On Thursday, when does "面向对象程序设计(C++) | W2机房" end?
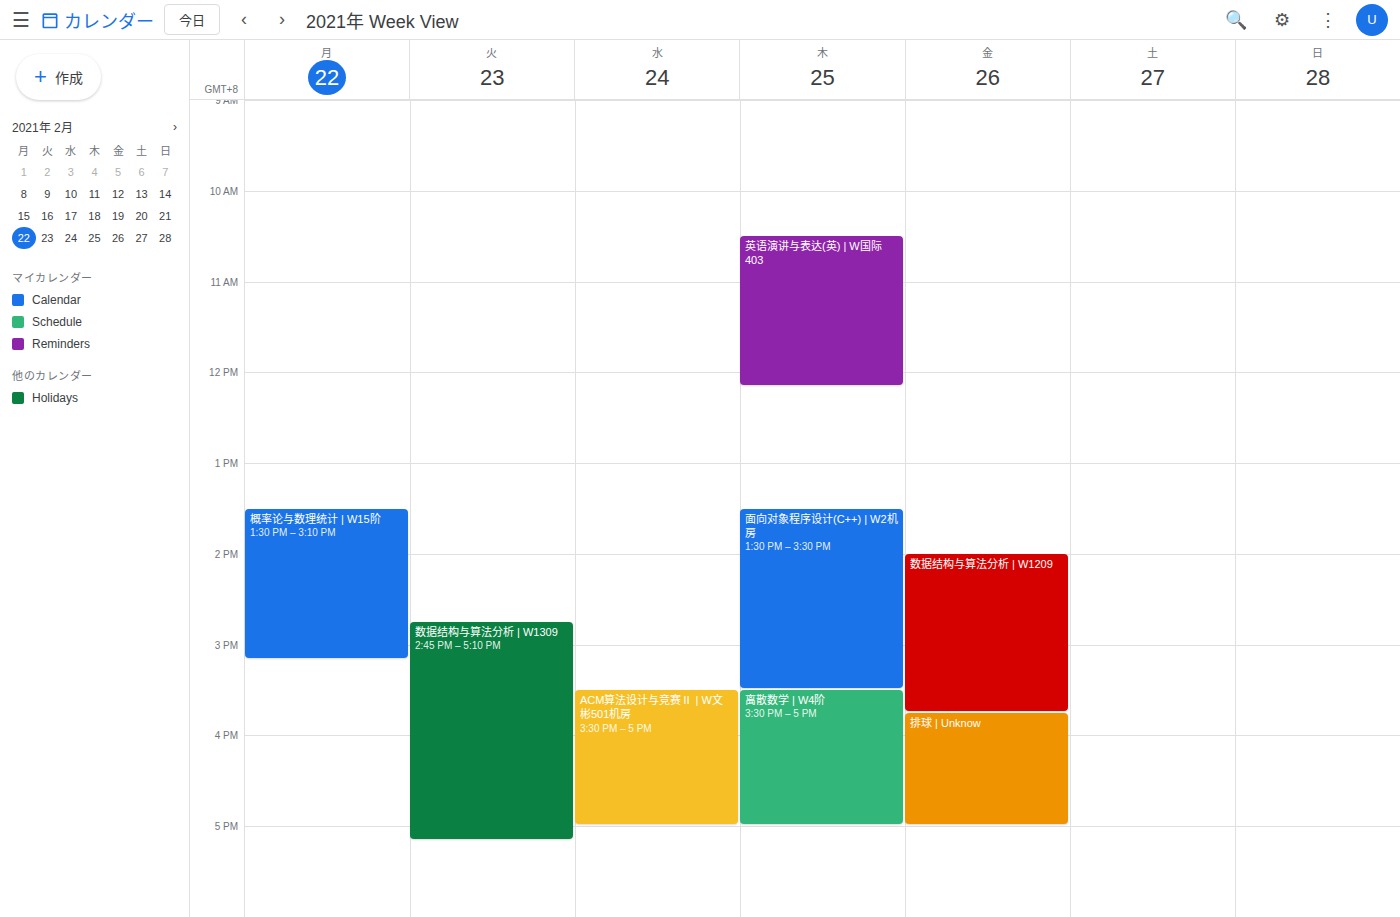
3:30 PM